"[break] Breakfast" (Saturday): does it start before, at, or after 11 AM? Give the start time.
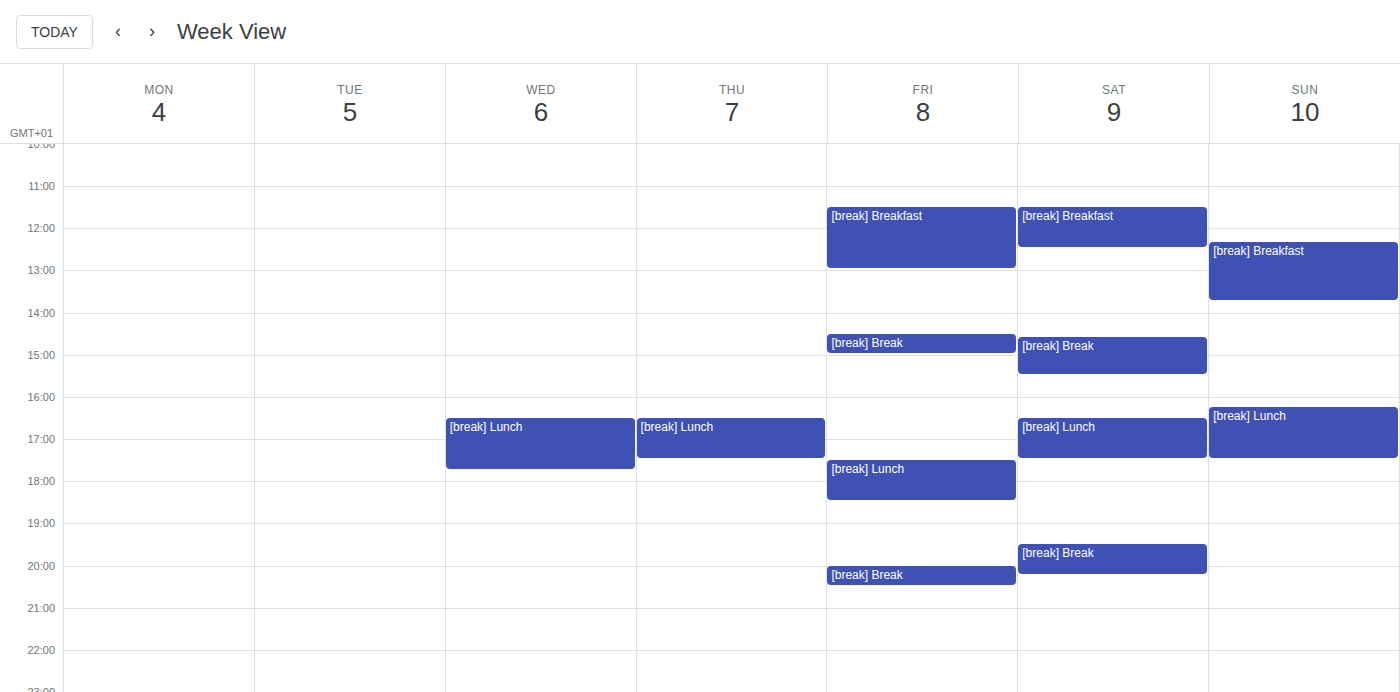
11:30 AM -- after 11 AM, 30 minutes below the 11 AM line.